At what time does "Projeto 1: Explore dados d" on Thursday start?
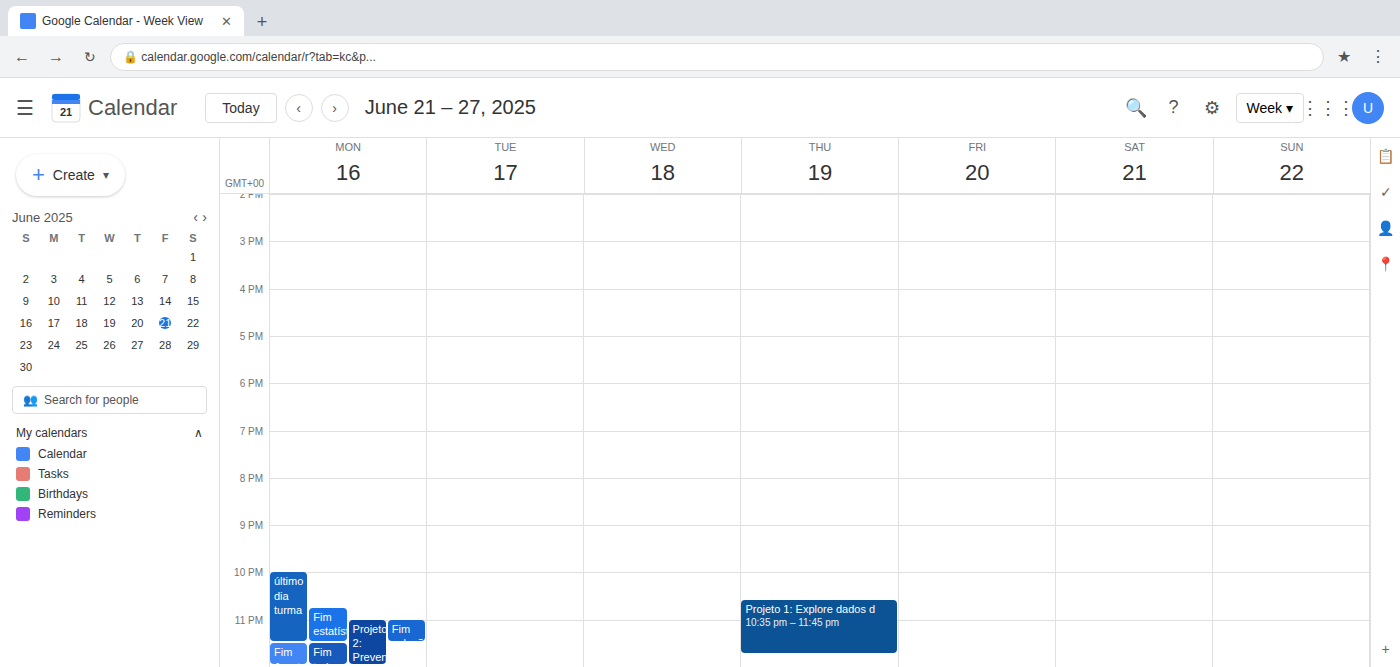
10:35 PM